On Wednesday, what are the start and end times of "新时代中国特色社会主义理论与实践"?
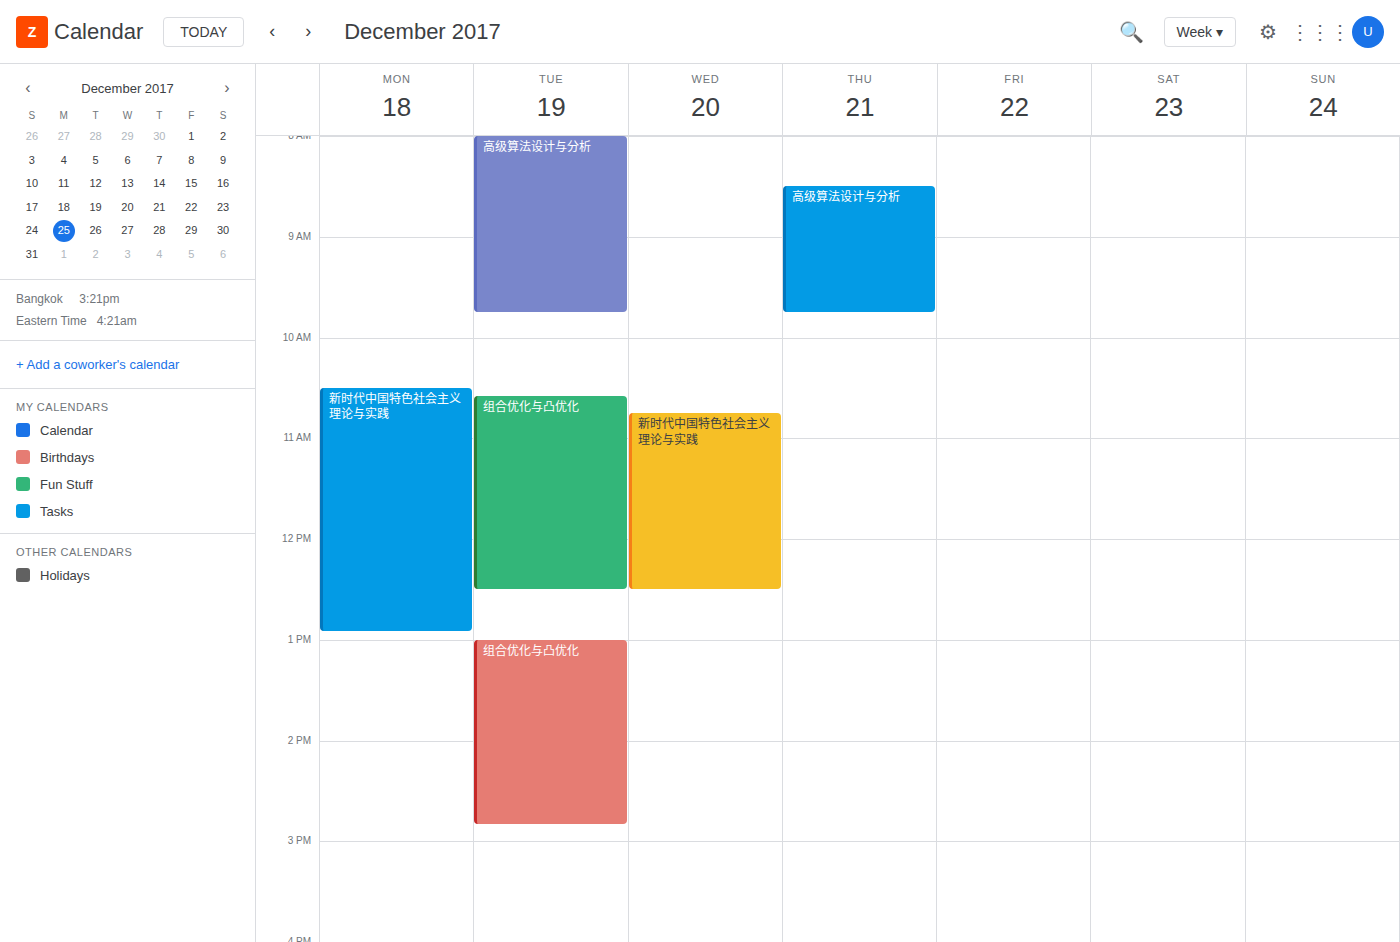
10:45 AM to 12:30 PM